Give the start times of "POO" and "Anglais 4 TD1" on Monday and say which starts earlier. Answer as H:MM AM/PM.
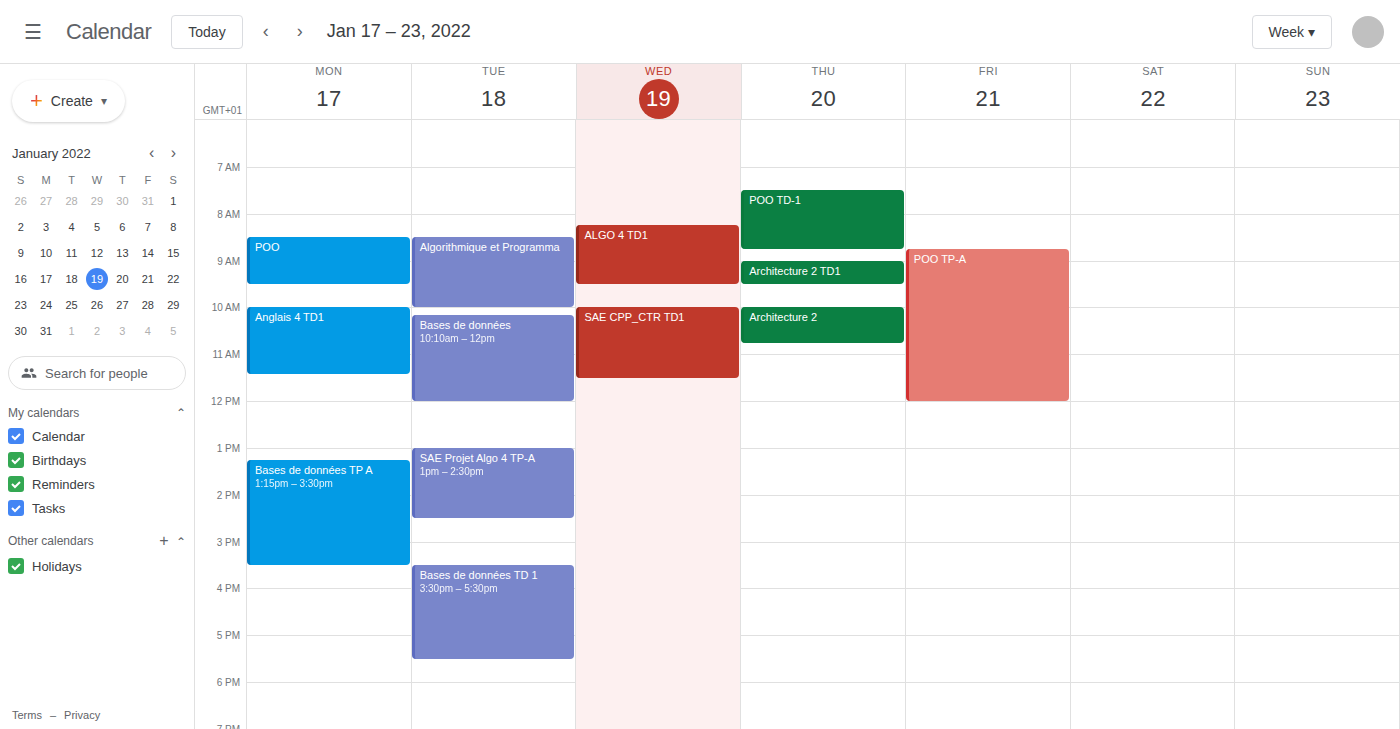
"POO" 8:30 AM; "Anglais 4 TD1" 10:00 AM.